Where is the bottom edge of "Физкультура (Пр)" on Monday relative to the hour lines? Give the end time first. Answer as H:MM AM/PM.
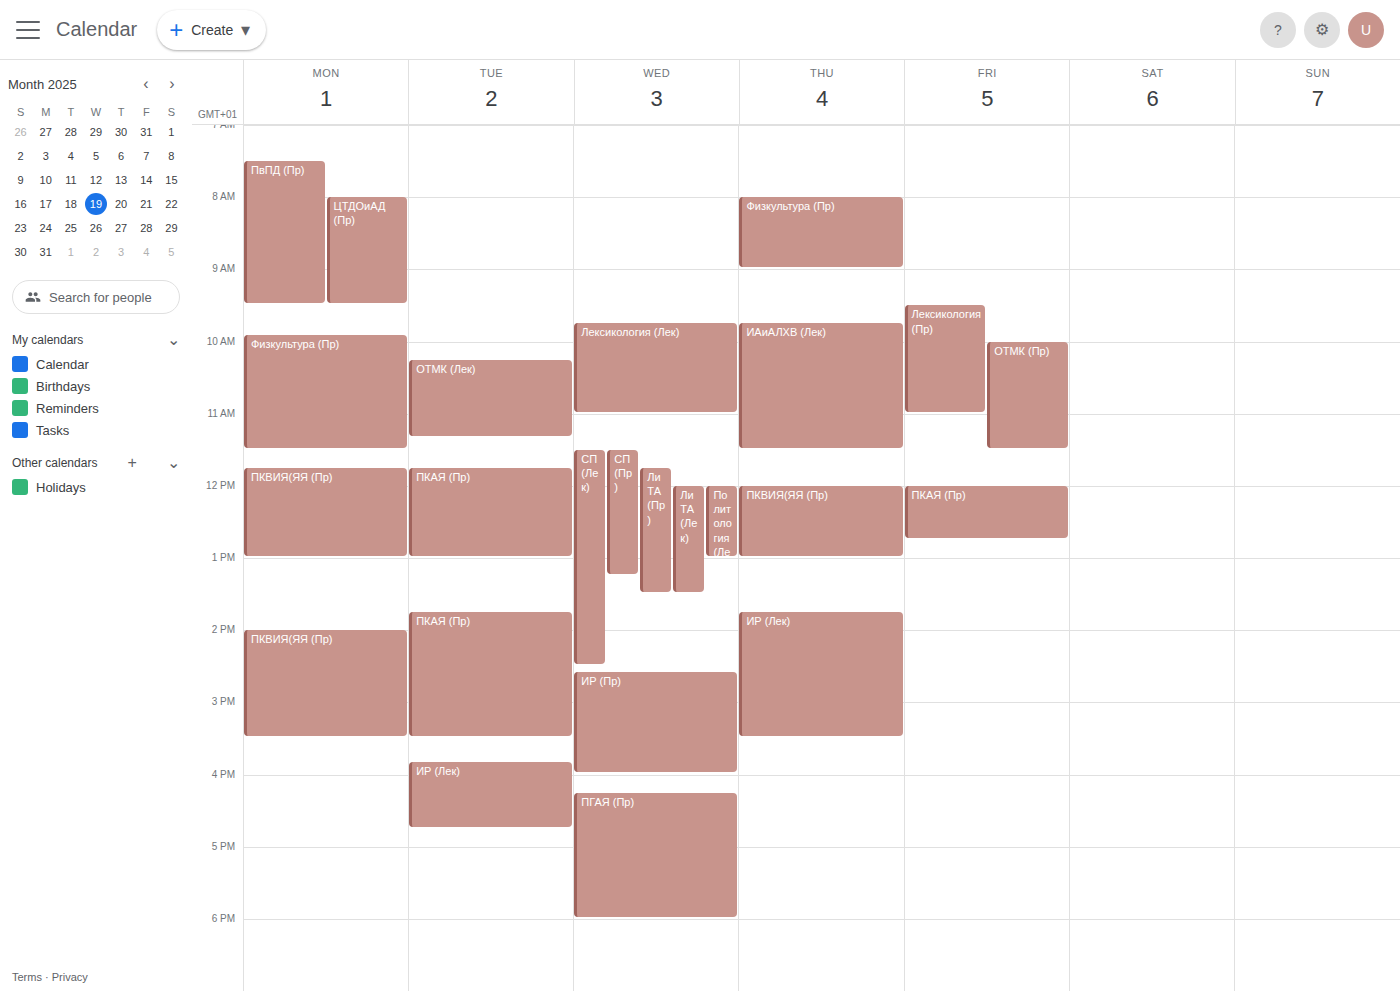
11:30 AM -- halfway between the 11 AM and 12 PM lines.